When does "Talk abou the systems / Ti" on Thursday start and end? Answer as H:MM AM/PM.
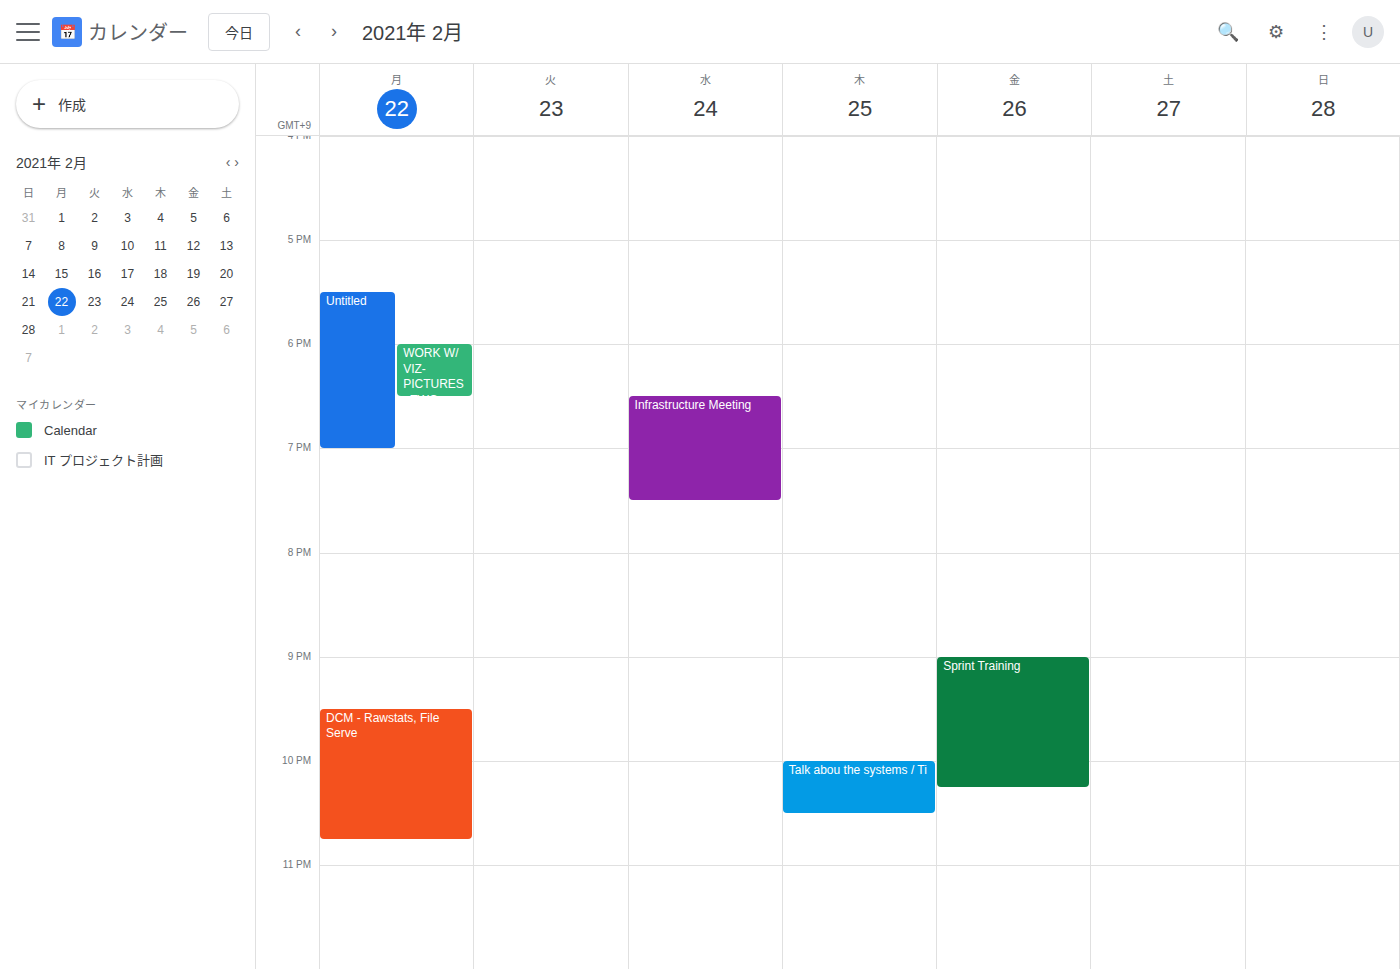
10:00 PM to 10:30 PM